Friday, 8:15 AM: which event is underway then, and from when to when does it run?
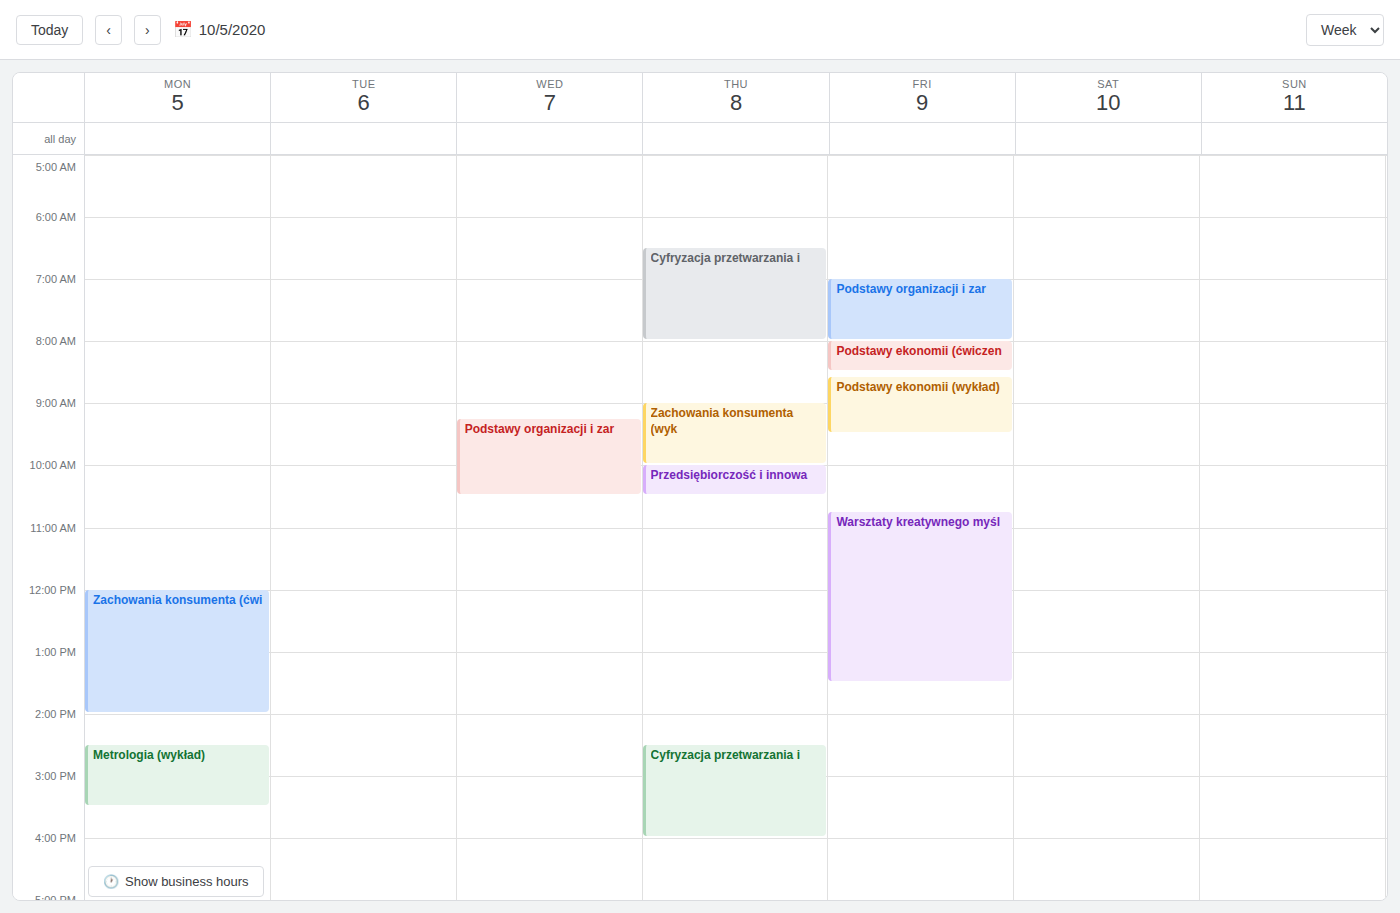
"Podstawy ekonomii (ćwiczen", 8:00 AM to 8:30 AM